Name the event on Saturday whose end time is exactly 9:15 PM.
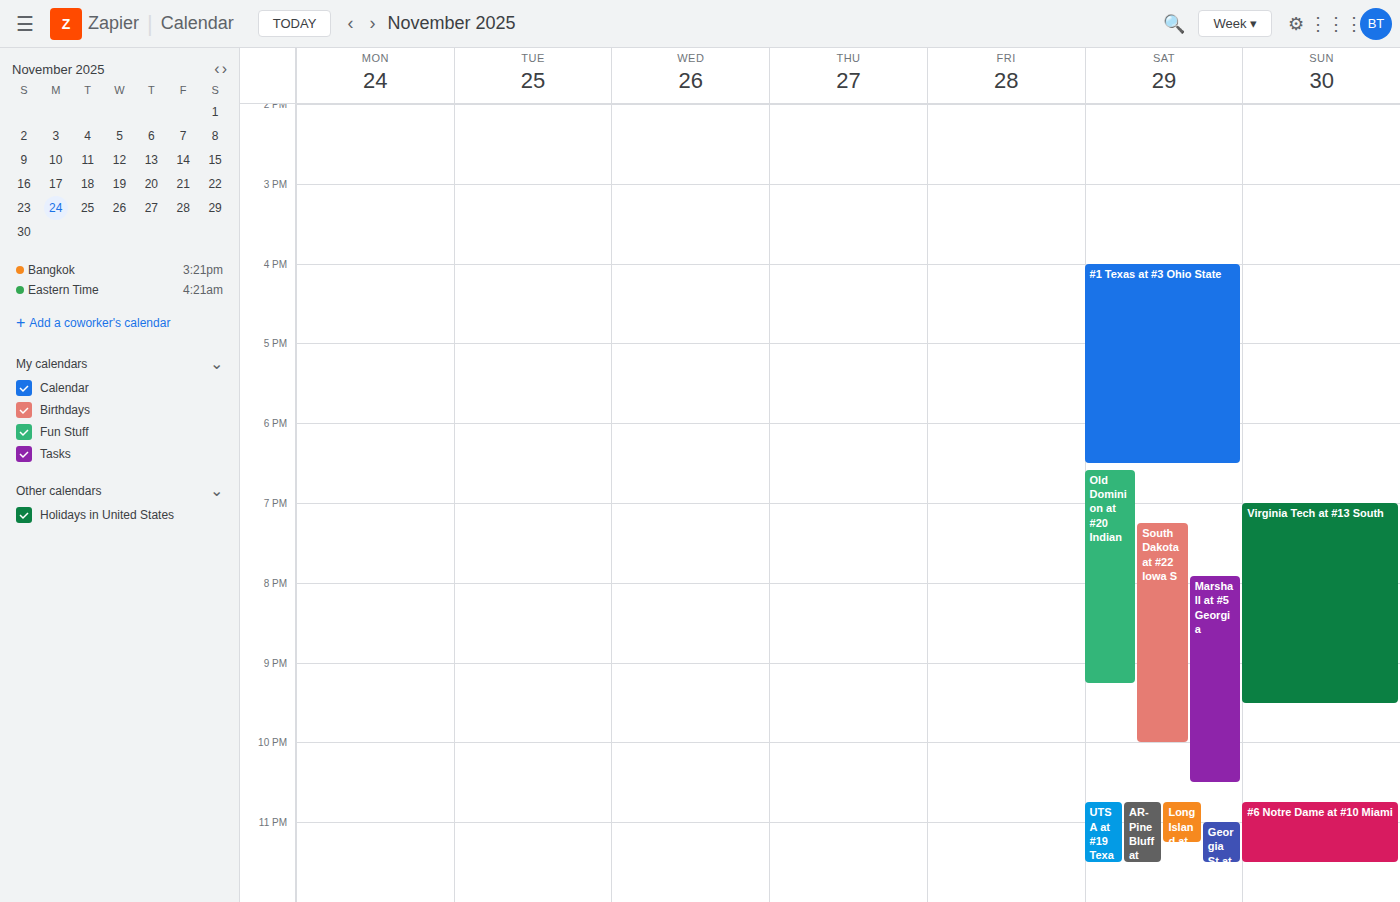
"Old Dominion at #20 Indian"